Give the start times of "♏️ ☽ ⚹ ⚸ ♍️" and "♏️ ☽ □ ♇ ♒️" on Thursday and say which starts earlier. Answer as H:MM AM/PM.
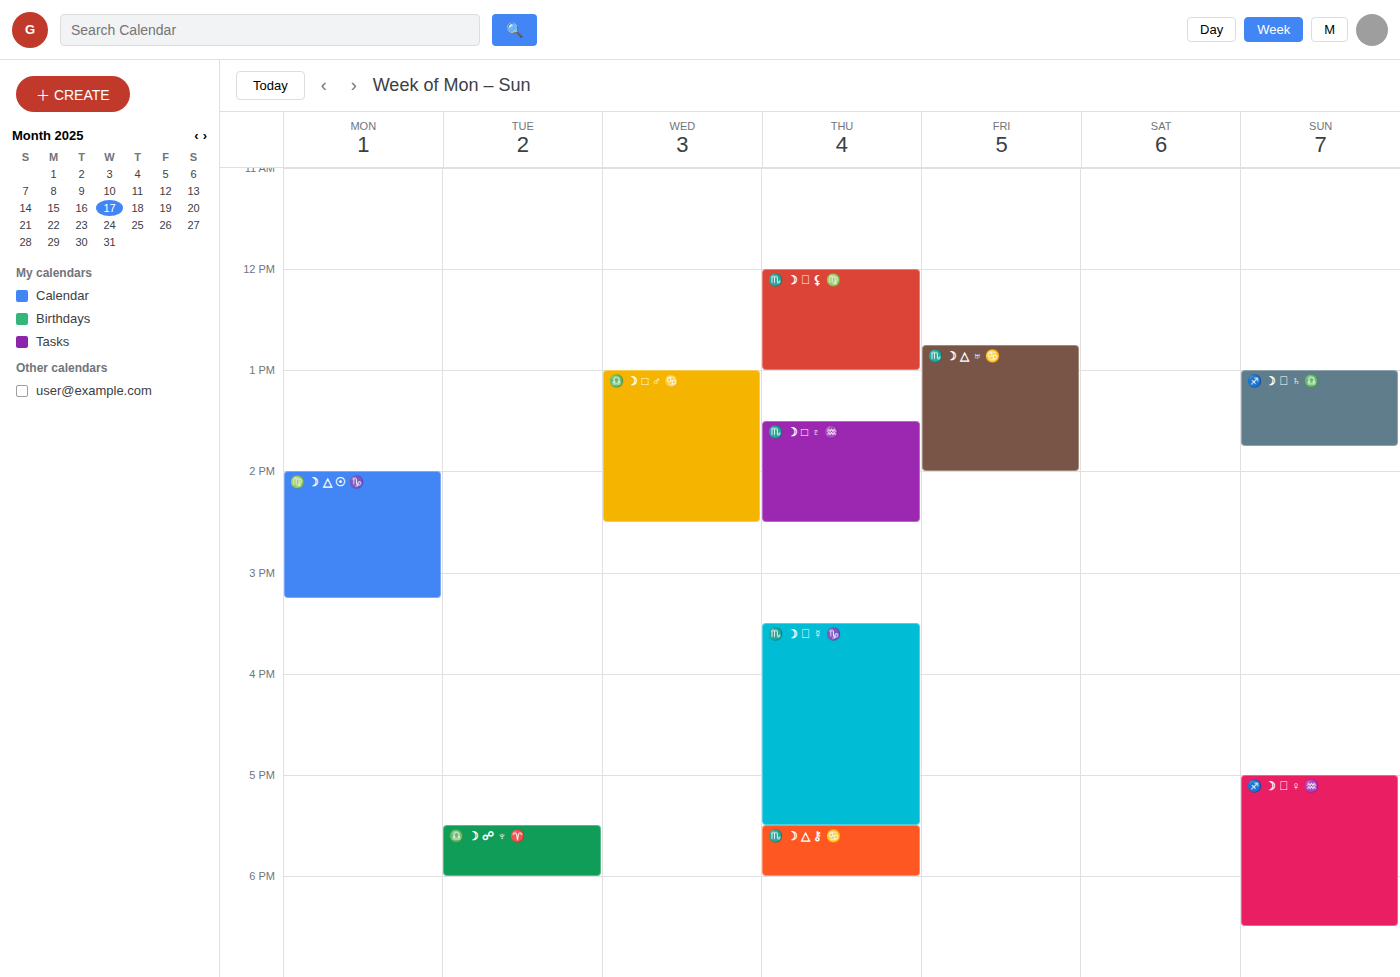
"♏️ ☽ ⚹ ⚸ ♍️" 12:00 PM; "♏️ ☽ □ ♇ ♒️" 1:30 PM.